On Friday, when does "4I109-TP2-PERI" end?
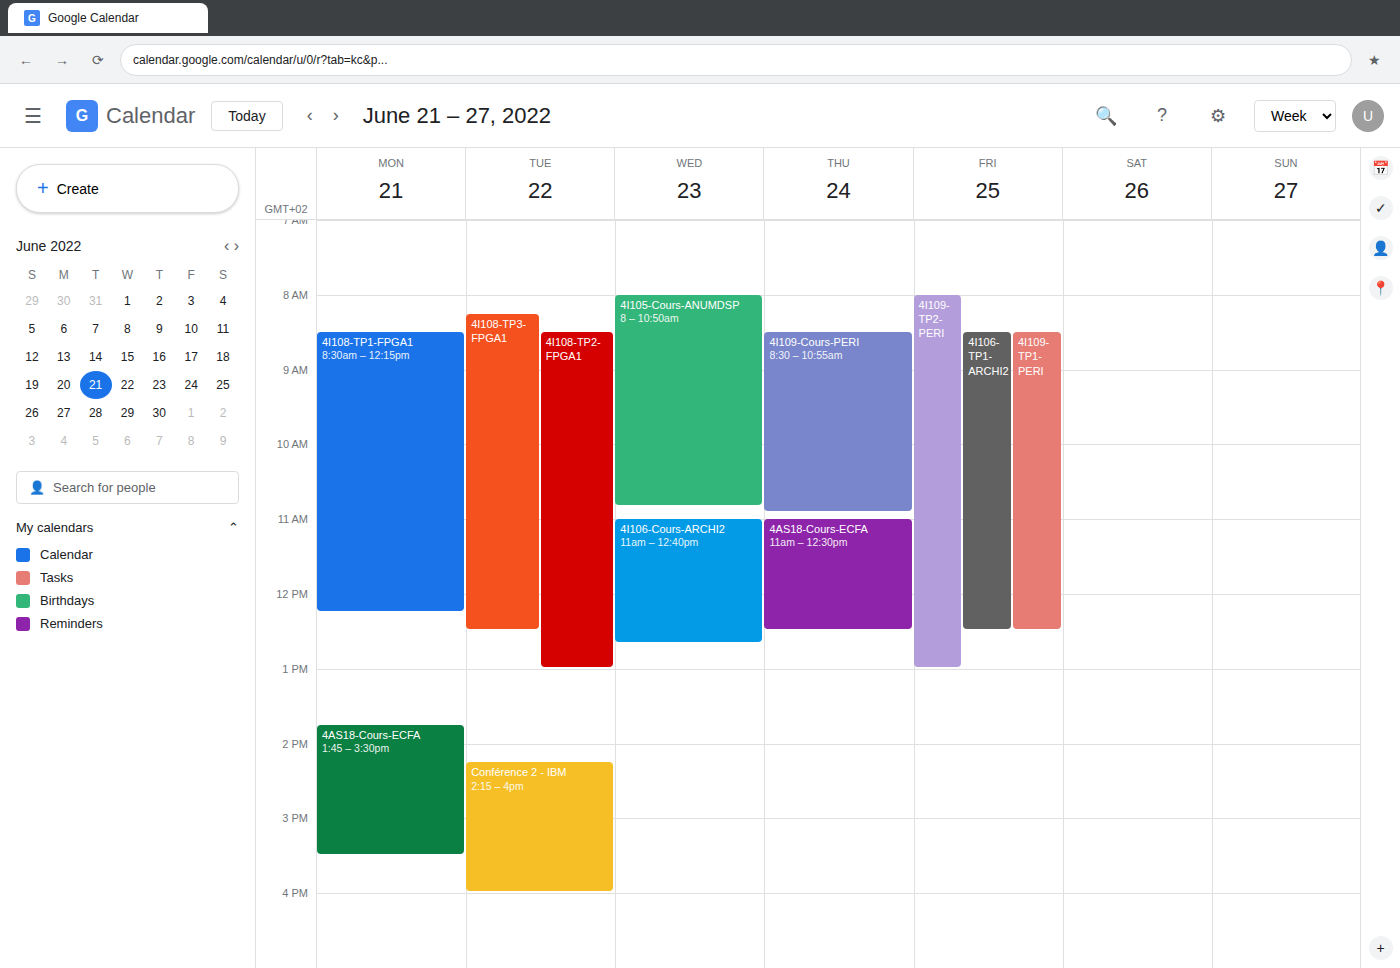
1:00 PM